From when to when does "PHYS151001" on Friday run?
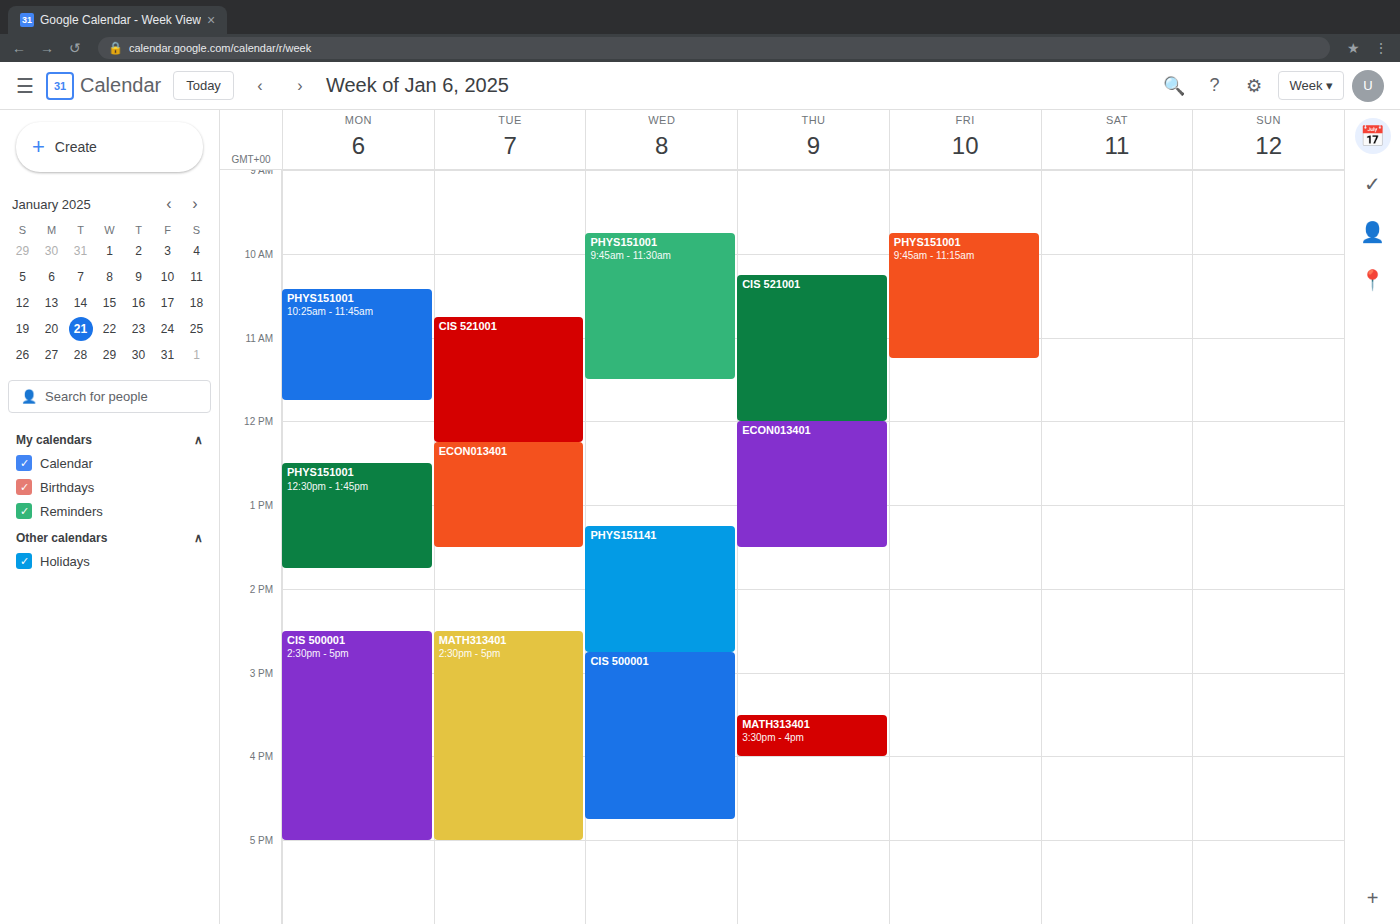
9:45 AM to 11:15 AM